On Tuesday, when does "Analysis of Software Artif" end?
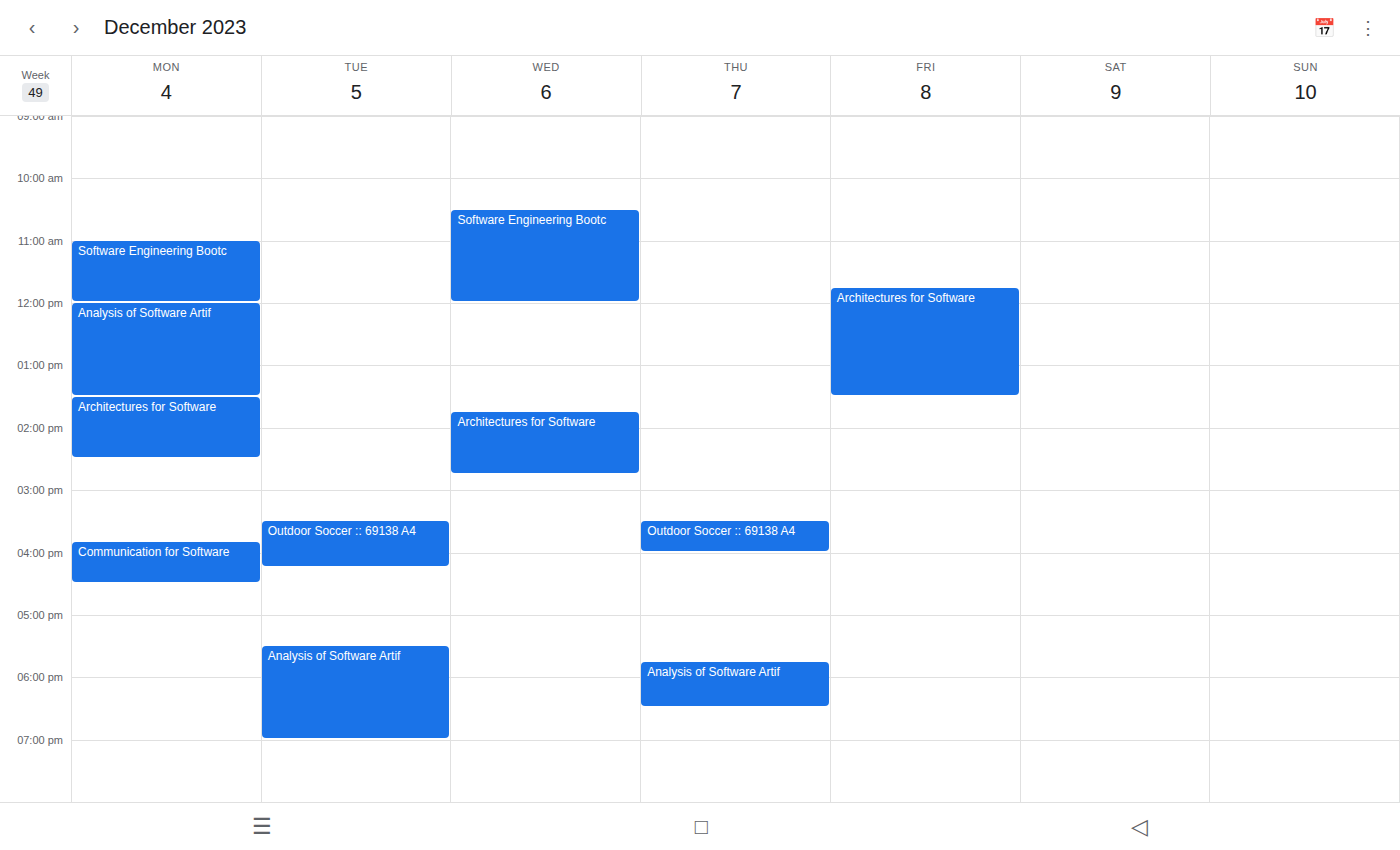
7:00 PM